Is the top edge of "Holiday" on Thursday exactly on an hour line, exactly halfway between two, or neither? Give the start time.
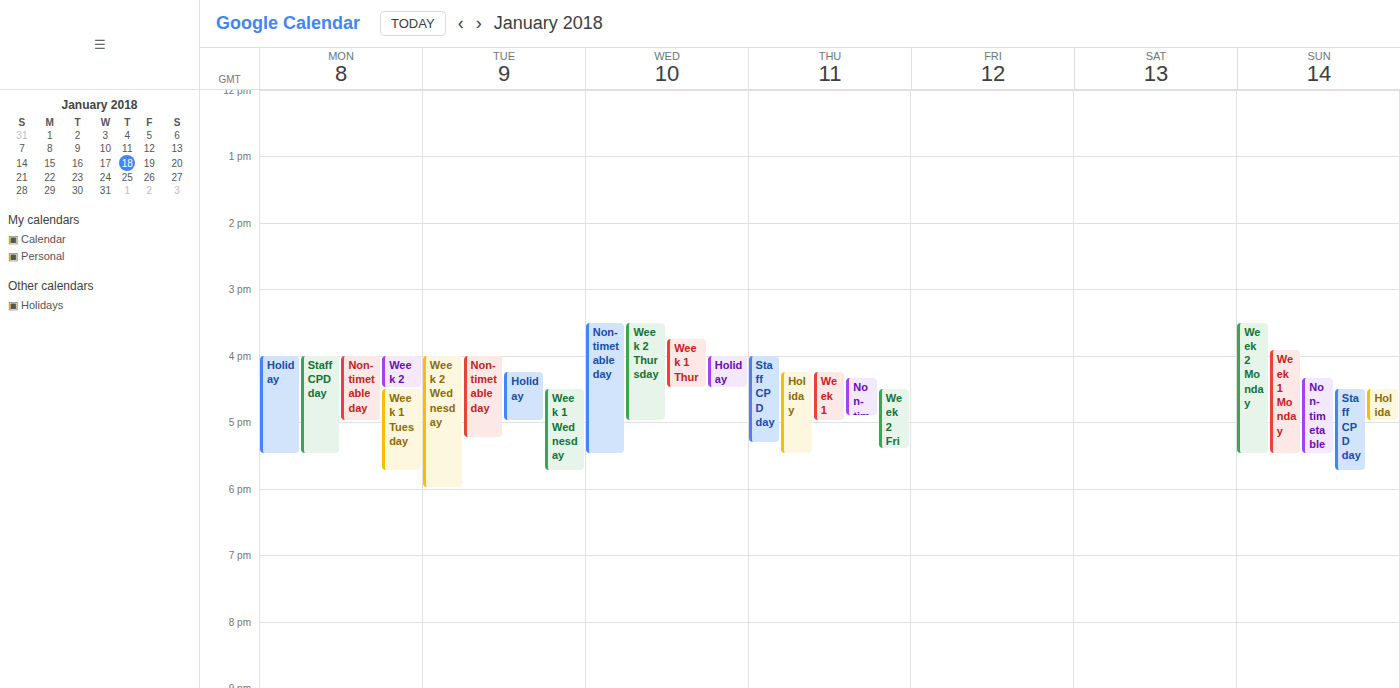
4:15 PM -- neither: a quarter of the way from the 4 PM line to the 5 PM line.